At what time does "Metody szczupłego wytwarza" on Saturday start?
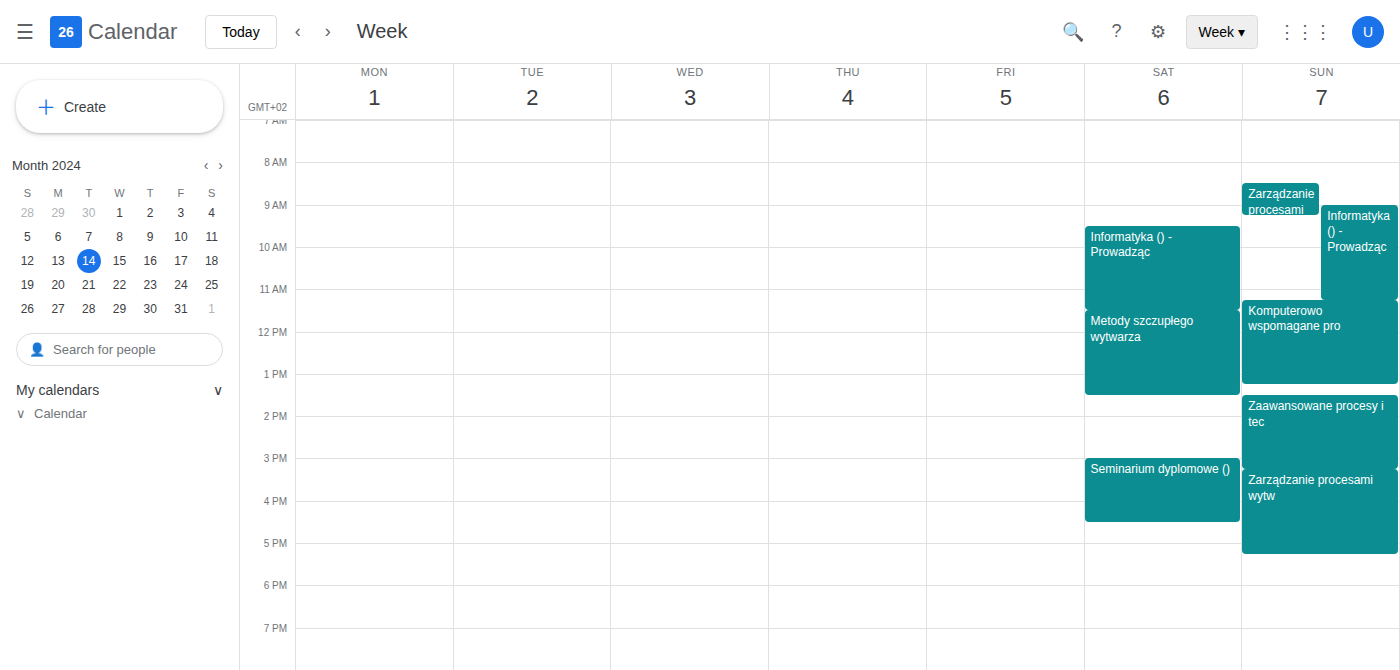
11:30 AM